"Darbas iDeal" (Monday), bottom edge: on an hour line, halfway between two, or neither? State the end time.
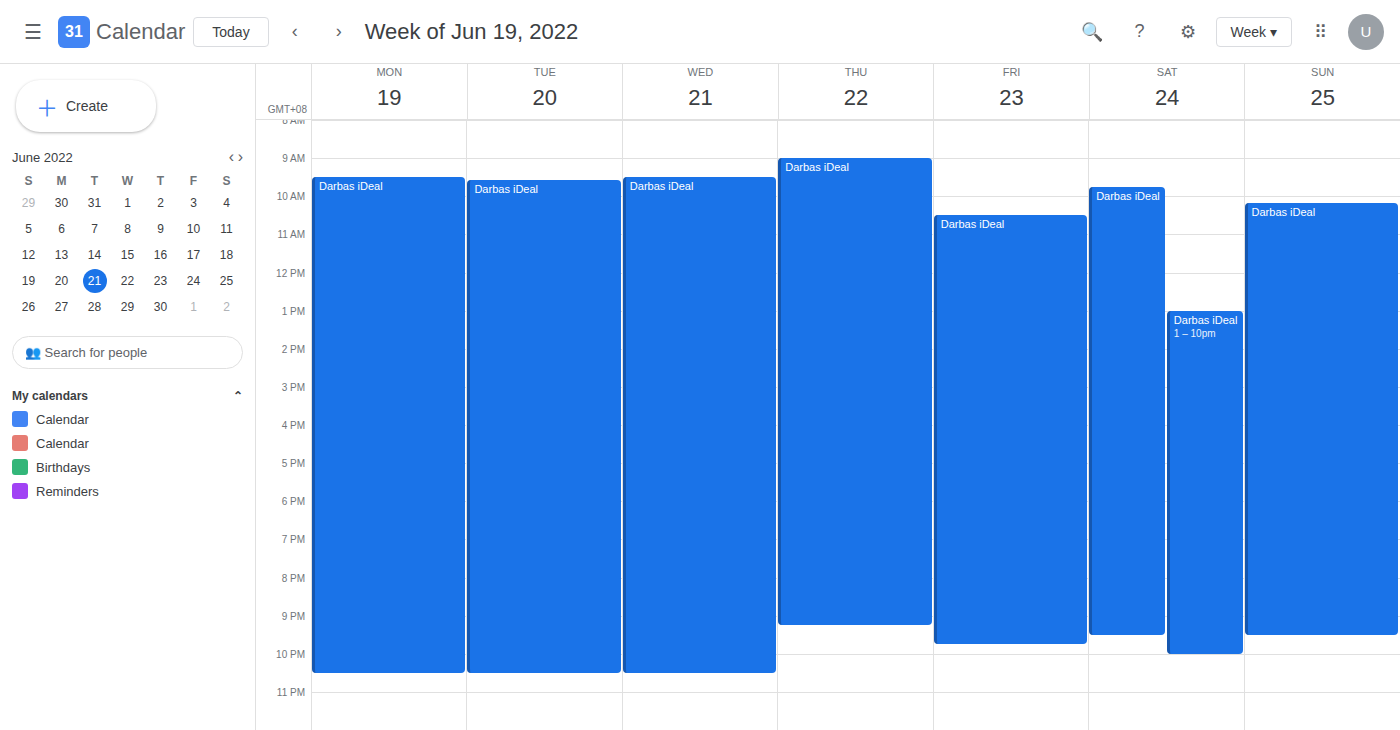
22:30 -- halfway between the 22:00 and 23:00 lines.